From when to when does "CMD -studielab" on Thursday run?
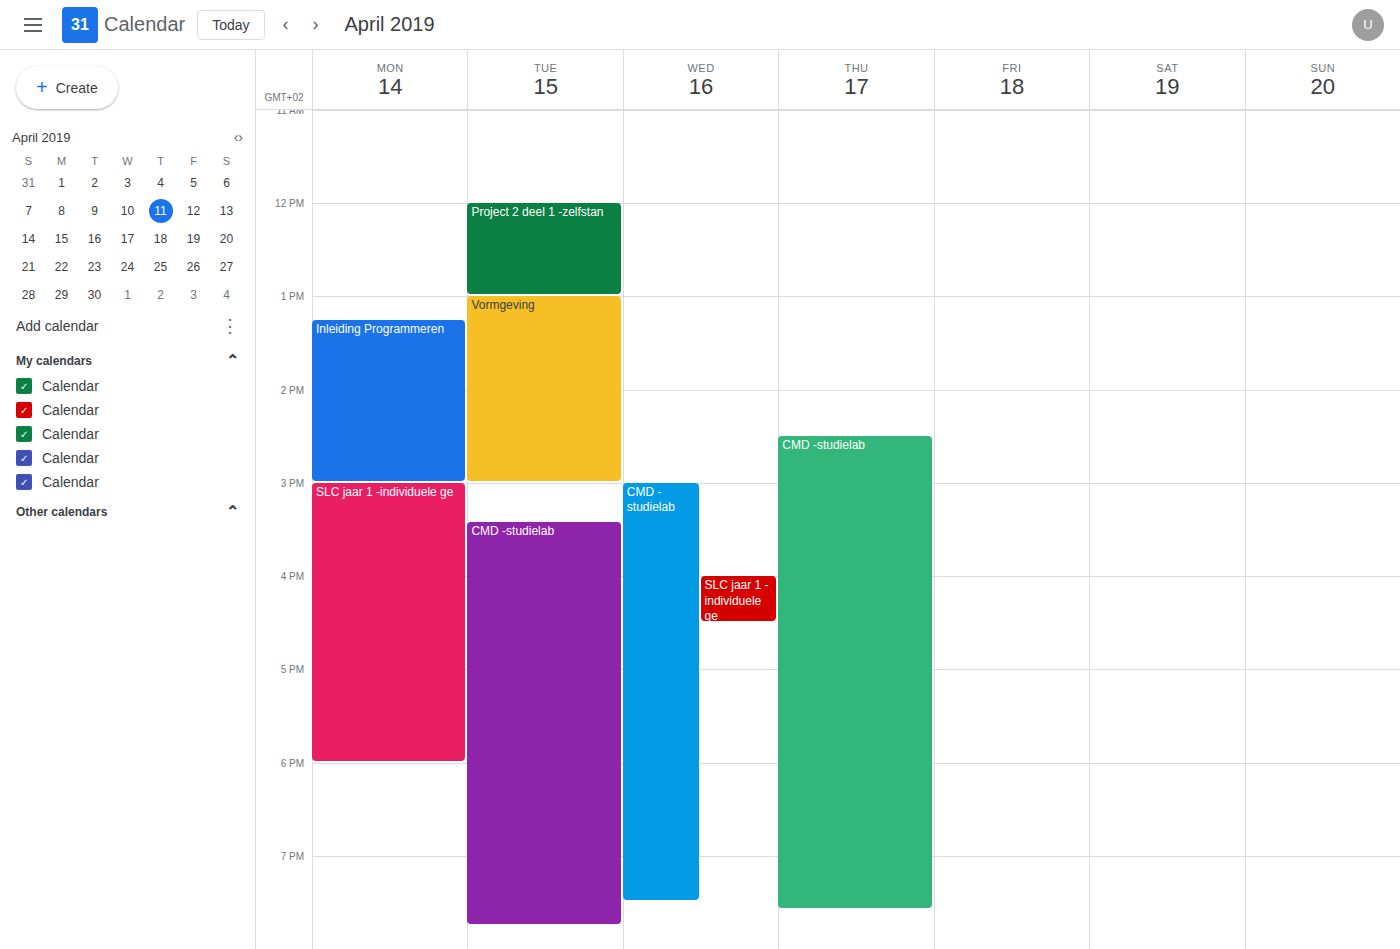
2:30 PM to 7:35 PM